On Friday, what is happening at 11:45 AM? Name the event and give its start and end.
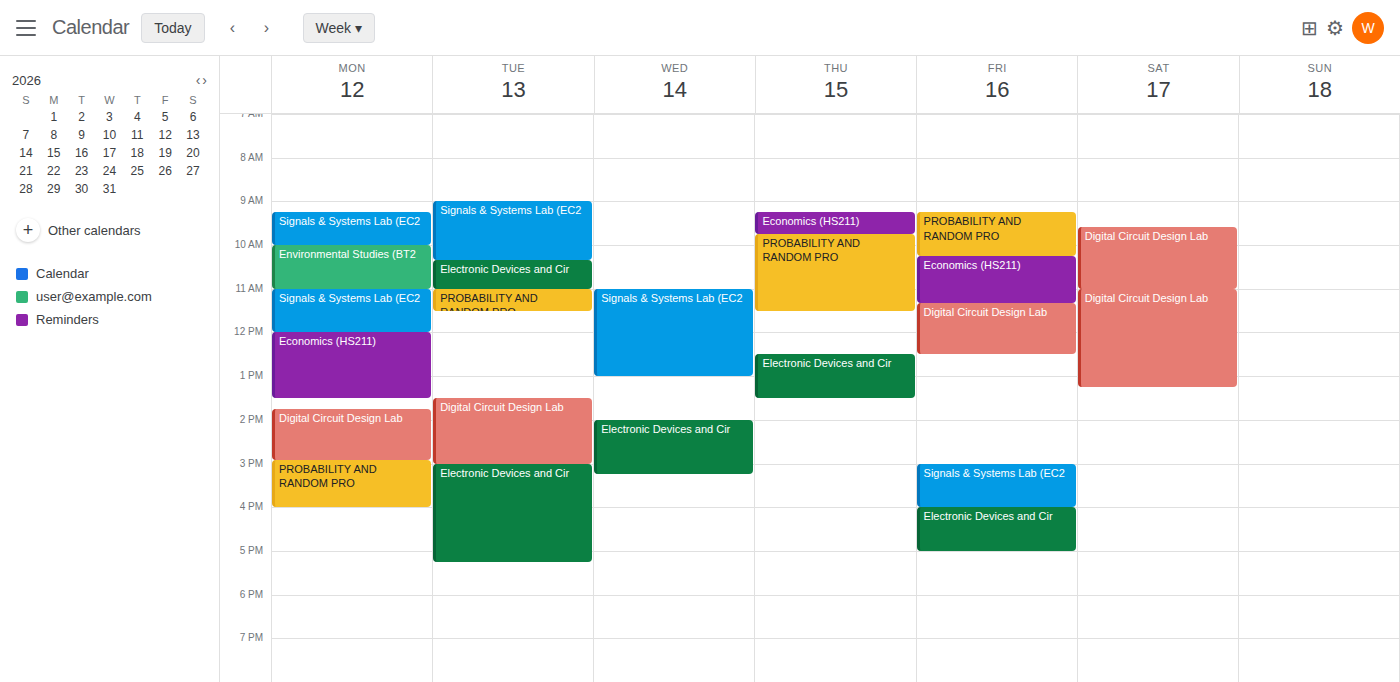
"Digital Circuit Design Lab", 11:20 AM to 12:30 PM